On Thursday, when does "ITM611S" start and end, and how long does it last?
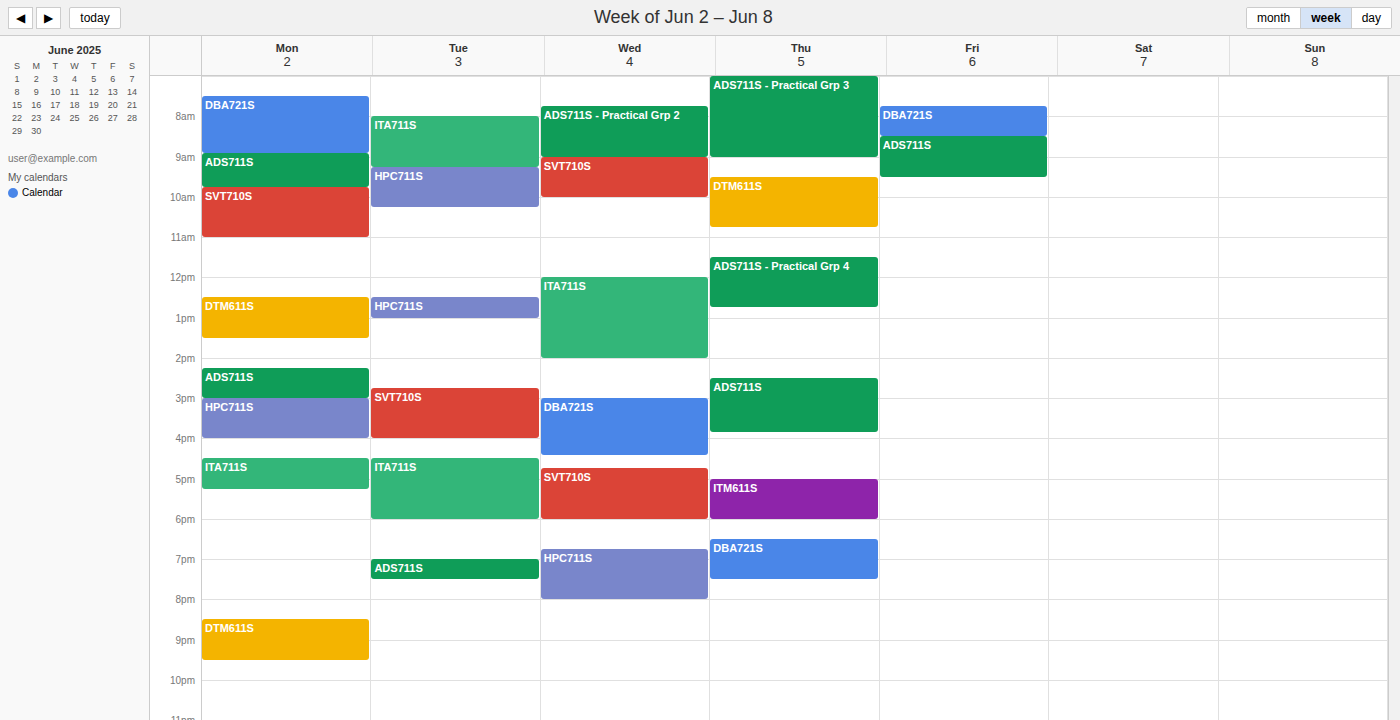
5:00 PM to 6:00 PM, 1 hour